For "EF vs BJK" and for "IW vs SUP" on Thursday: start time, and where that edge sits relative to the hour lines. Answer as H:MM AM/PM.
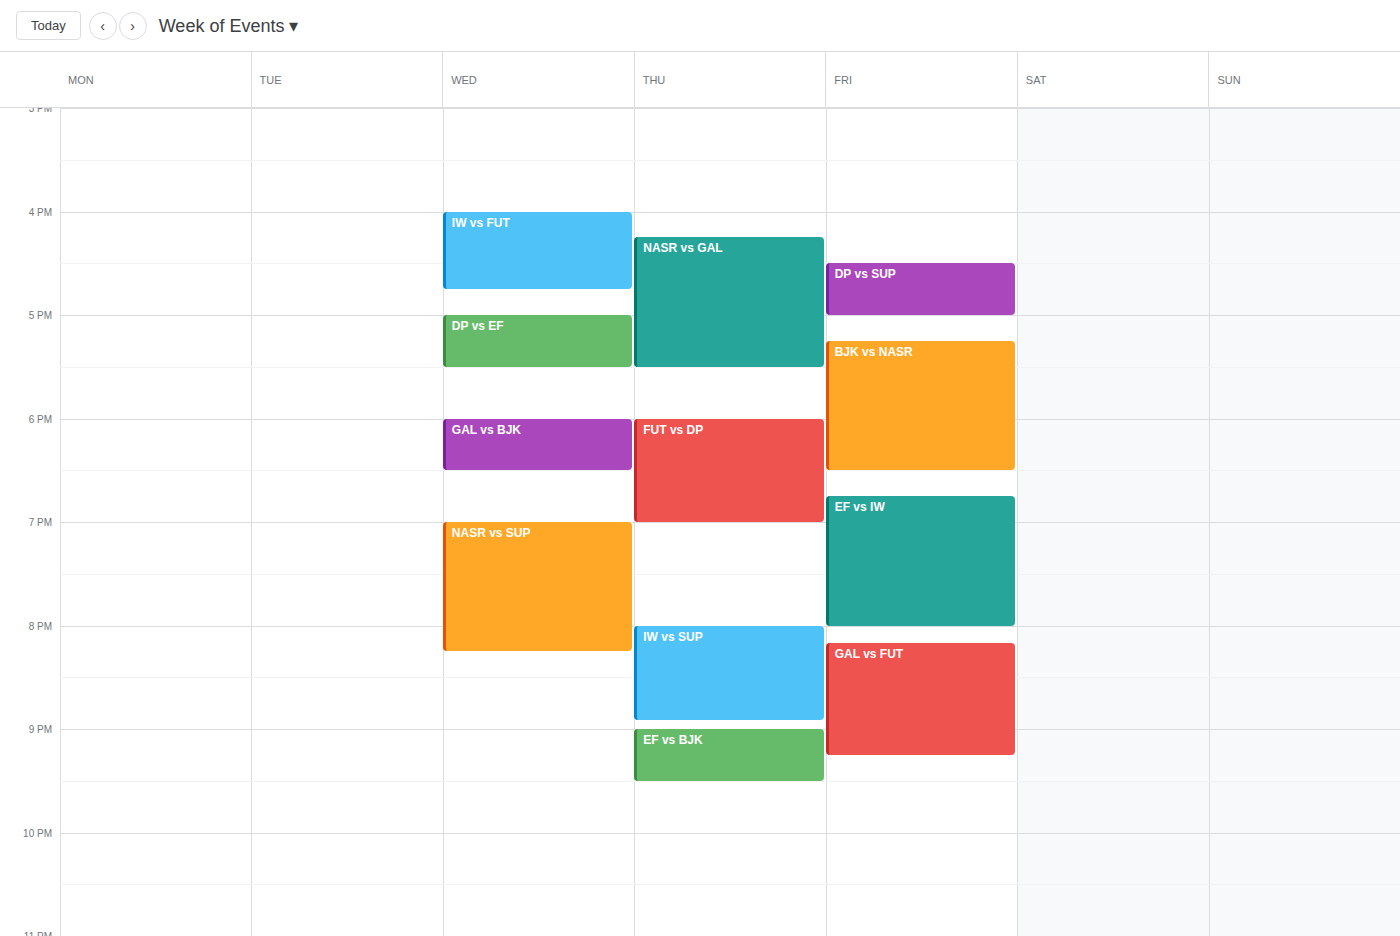
"EF vs BJK": 9:00 PM, exactly on the 9 PM line. "IW vs SUP": 8:00 PM, exactly on the 8 PM line.